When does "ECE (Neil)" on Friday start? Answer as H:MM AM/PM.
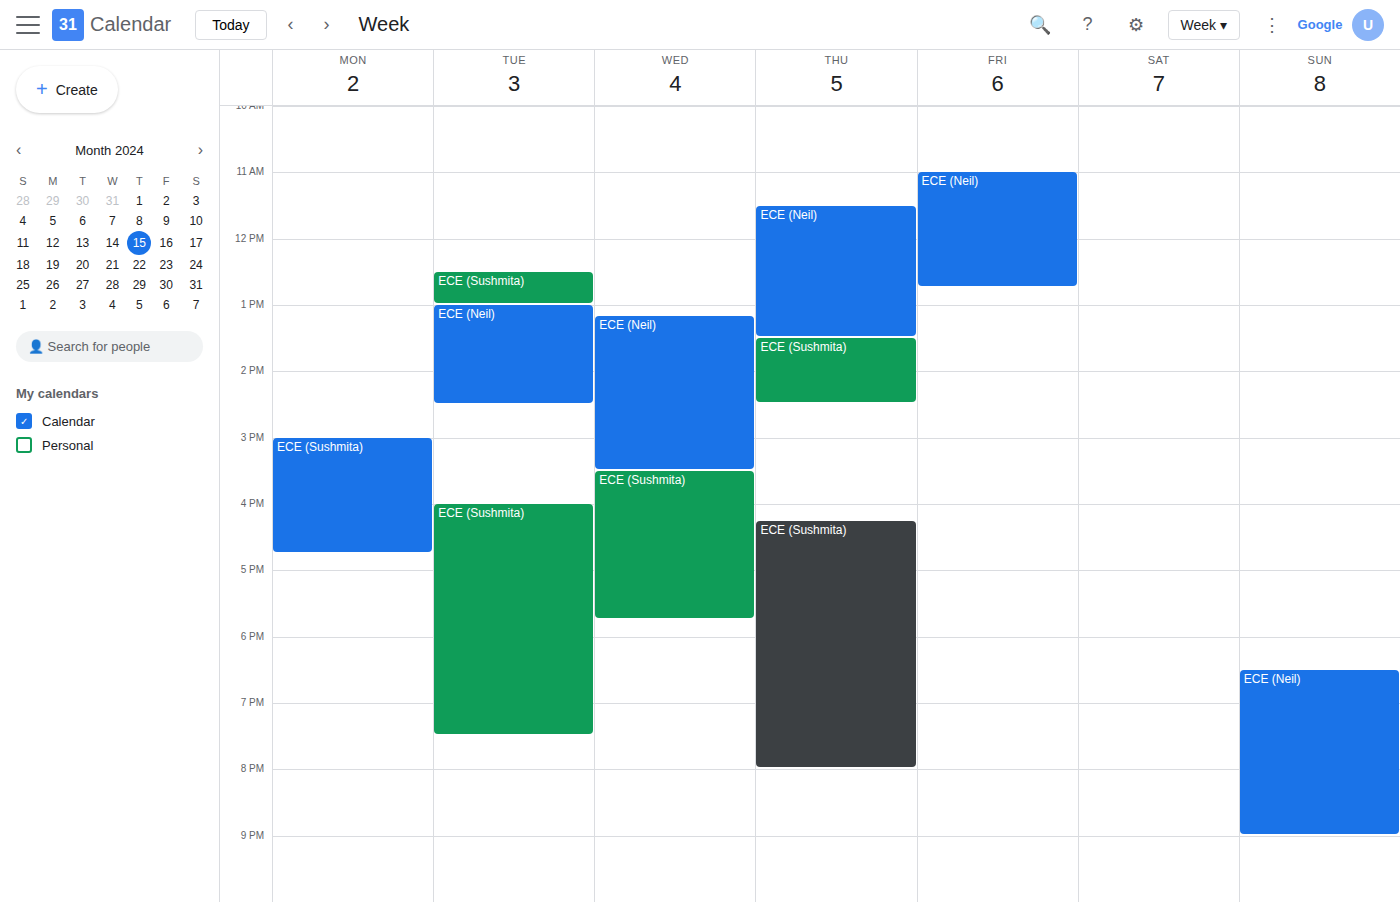
11:00 AM